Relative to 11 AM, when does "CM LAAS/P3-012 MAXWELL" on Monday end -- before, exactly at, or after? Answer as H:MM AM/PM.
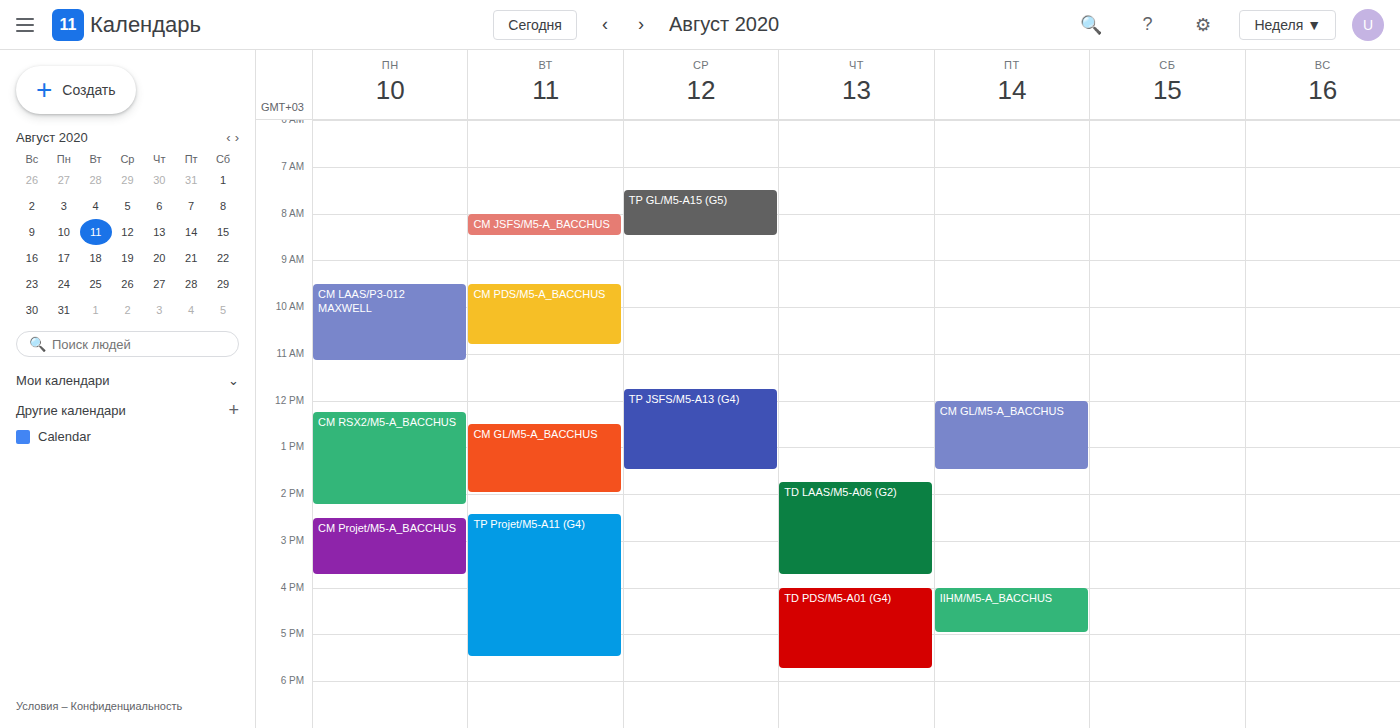
11:10 AM -- after 11 AM, 10 minutes below the 11 AM line.